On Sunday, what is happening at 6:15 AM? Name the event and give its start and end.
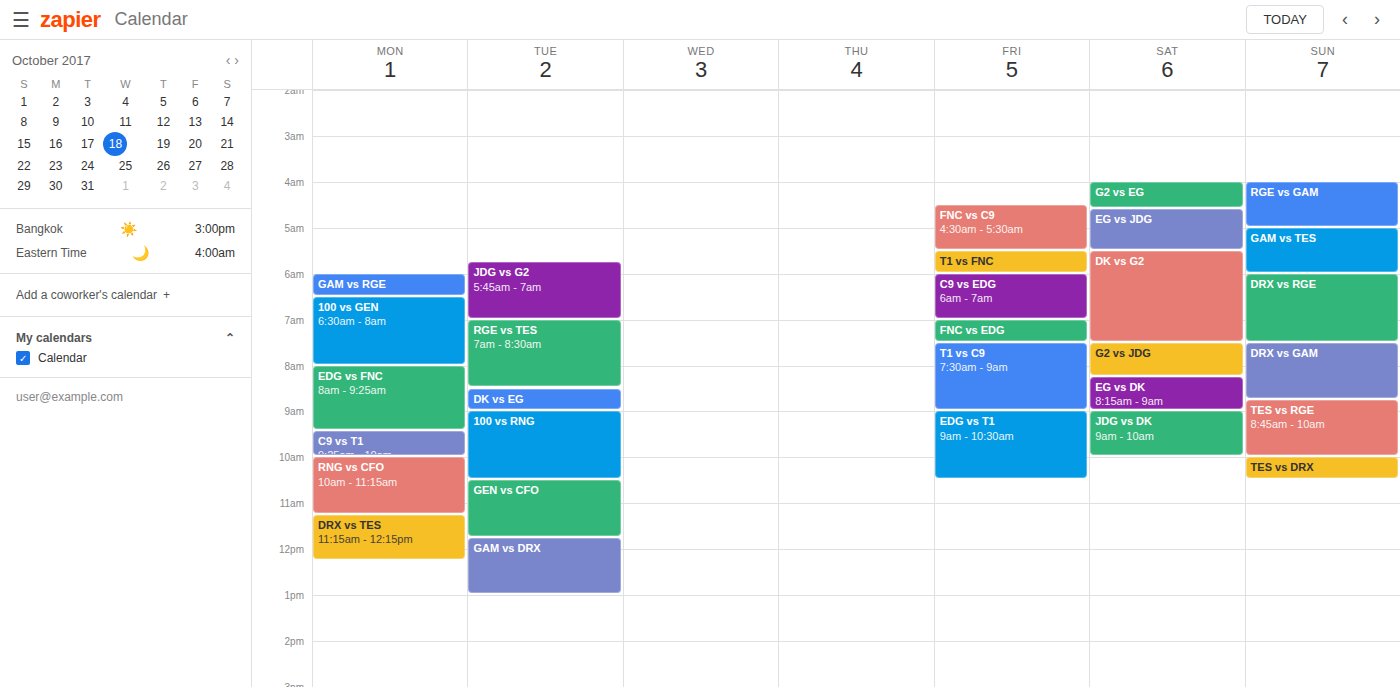
"DRX vs RGE", 6:00 AM to 7:30 AM